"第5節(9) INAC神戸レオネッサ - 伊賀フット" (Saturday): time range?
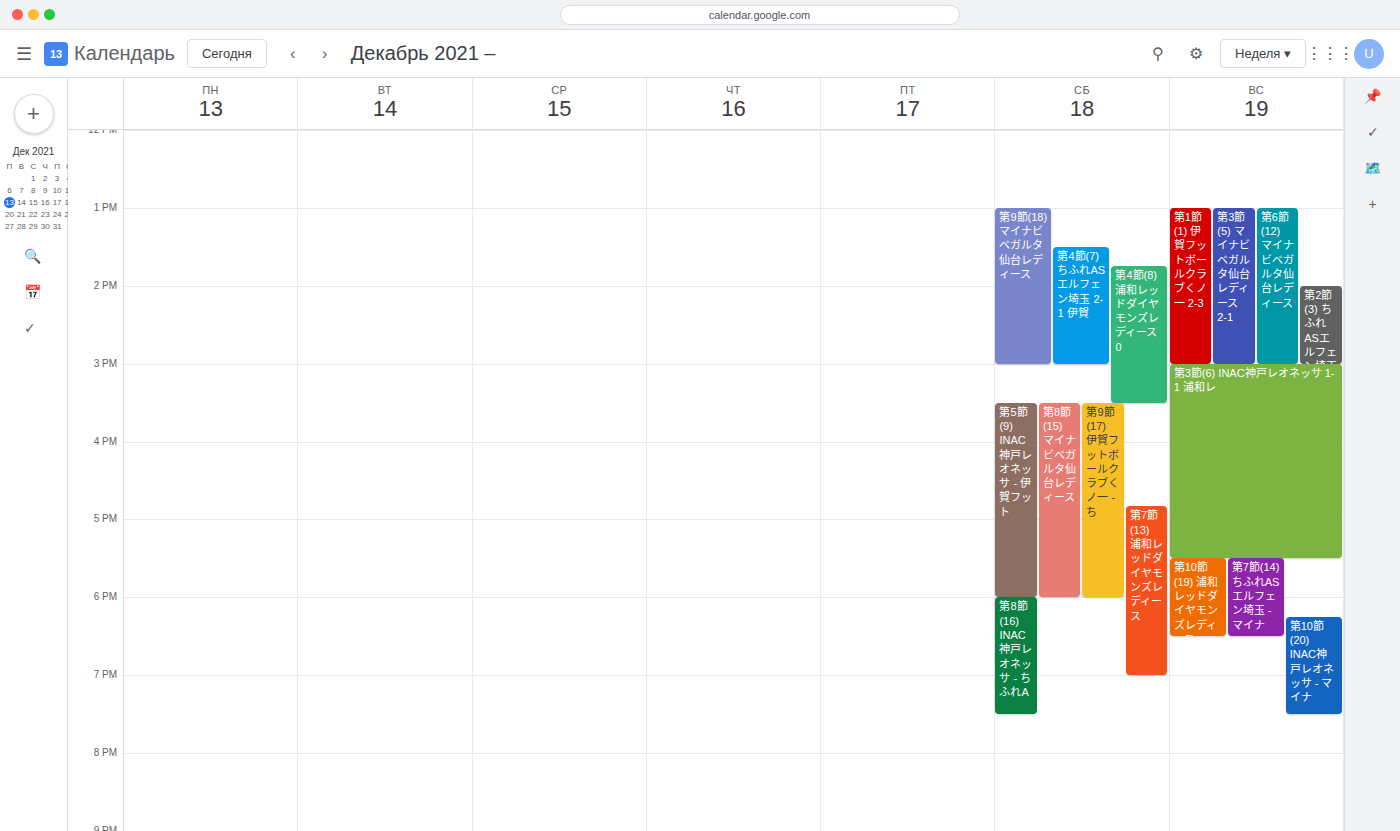
3:30 PM to 6:00 PM